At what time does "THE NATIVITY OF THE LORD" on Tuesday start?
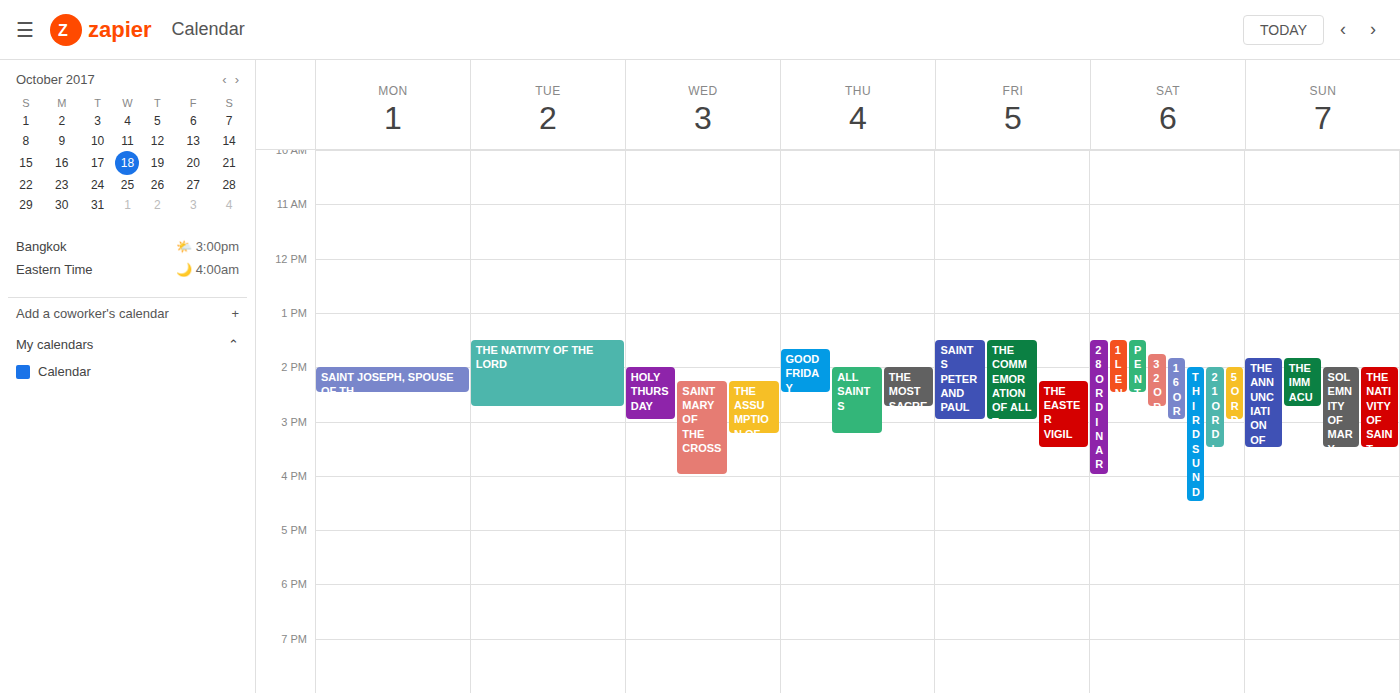
1:30 PM